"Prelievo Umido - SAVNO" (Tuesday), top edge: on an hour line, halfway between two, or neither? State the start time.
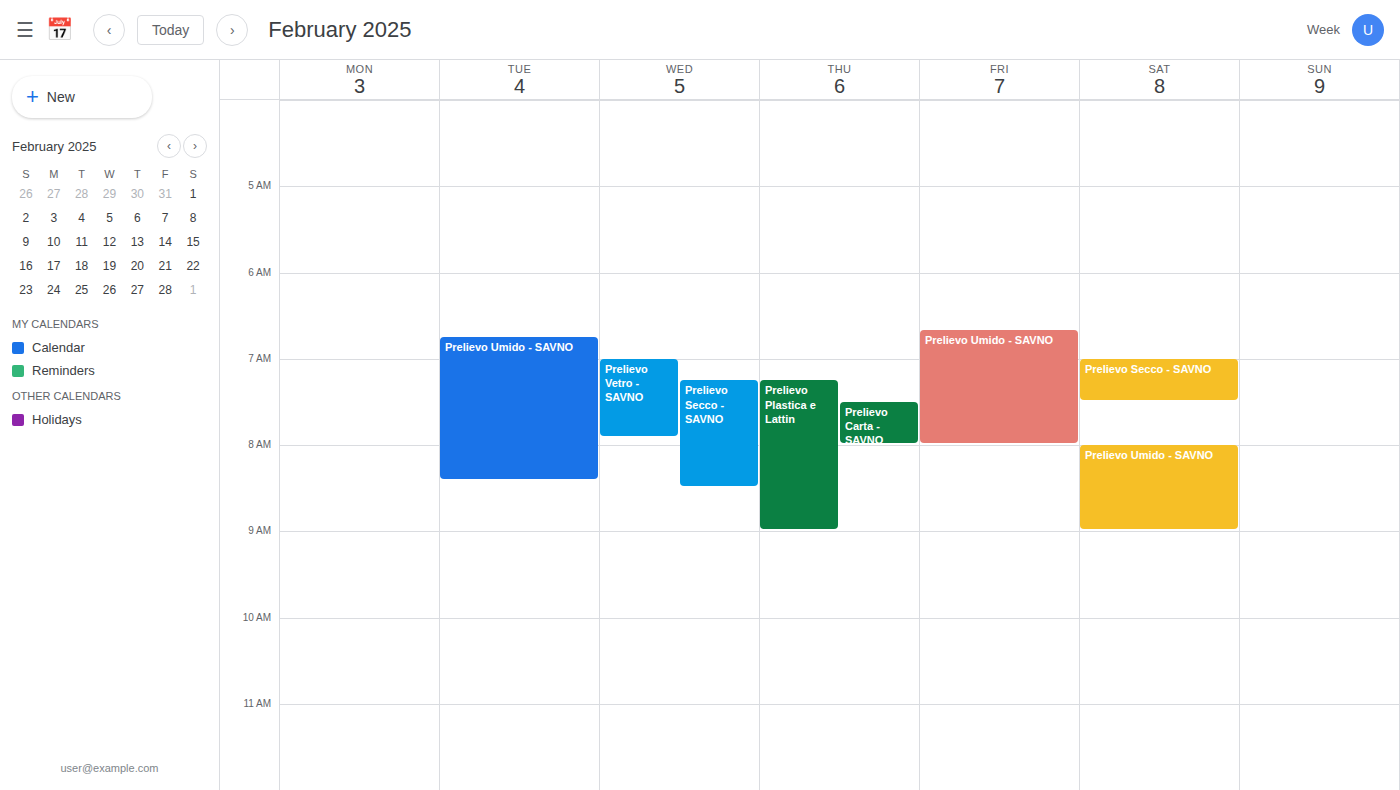
6:45 AM -- neither: three quarters of the way from the 6 AM line to the 7 AM line.